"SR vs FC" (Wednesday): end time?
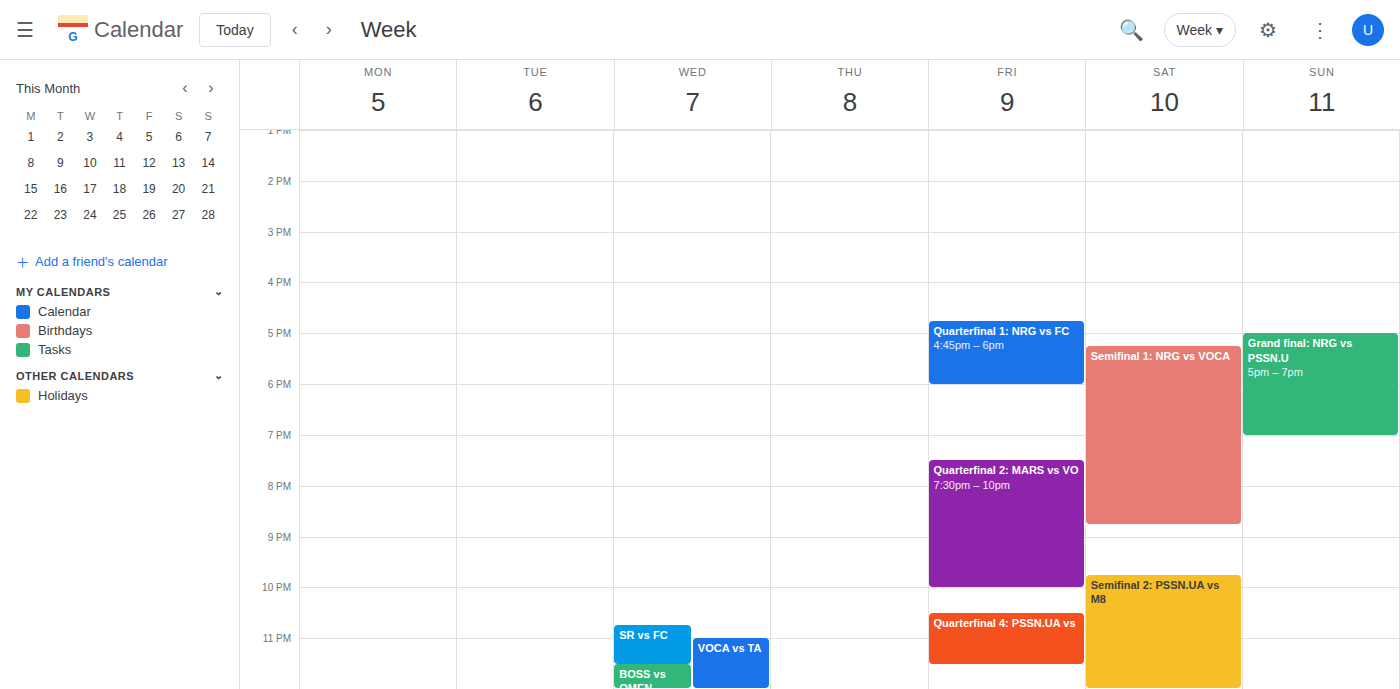
11:30 PM